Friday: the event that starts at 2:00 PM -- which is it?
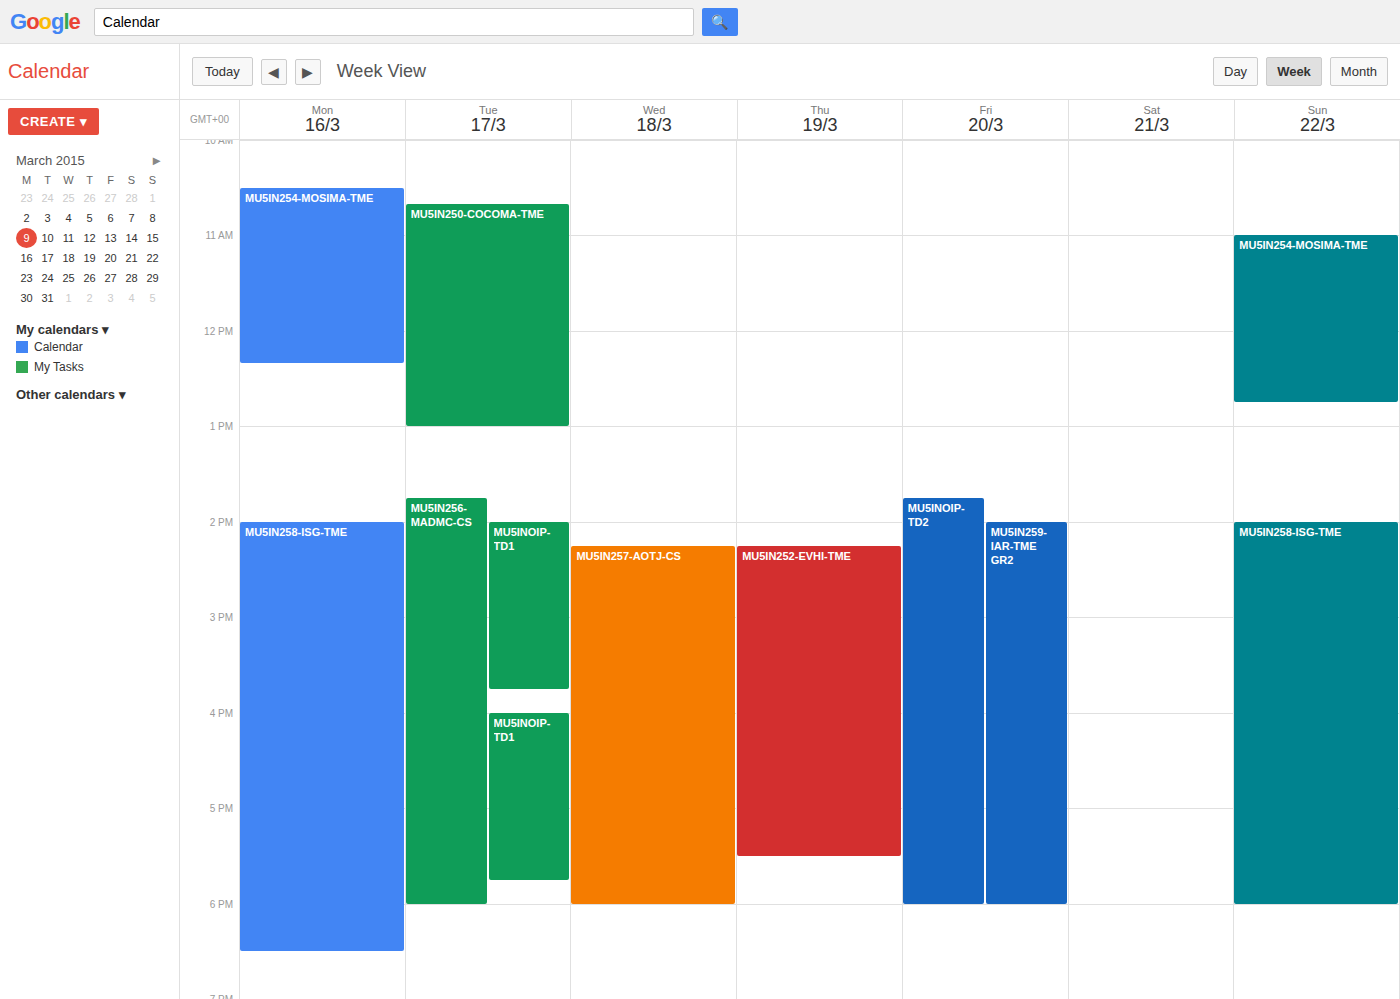
"MU5IN259-IAR-TME GR2"